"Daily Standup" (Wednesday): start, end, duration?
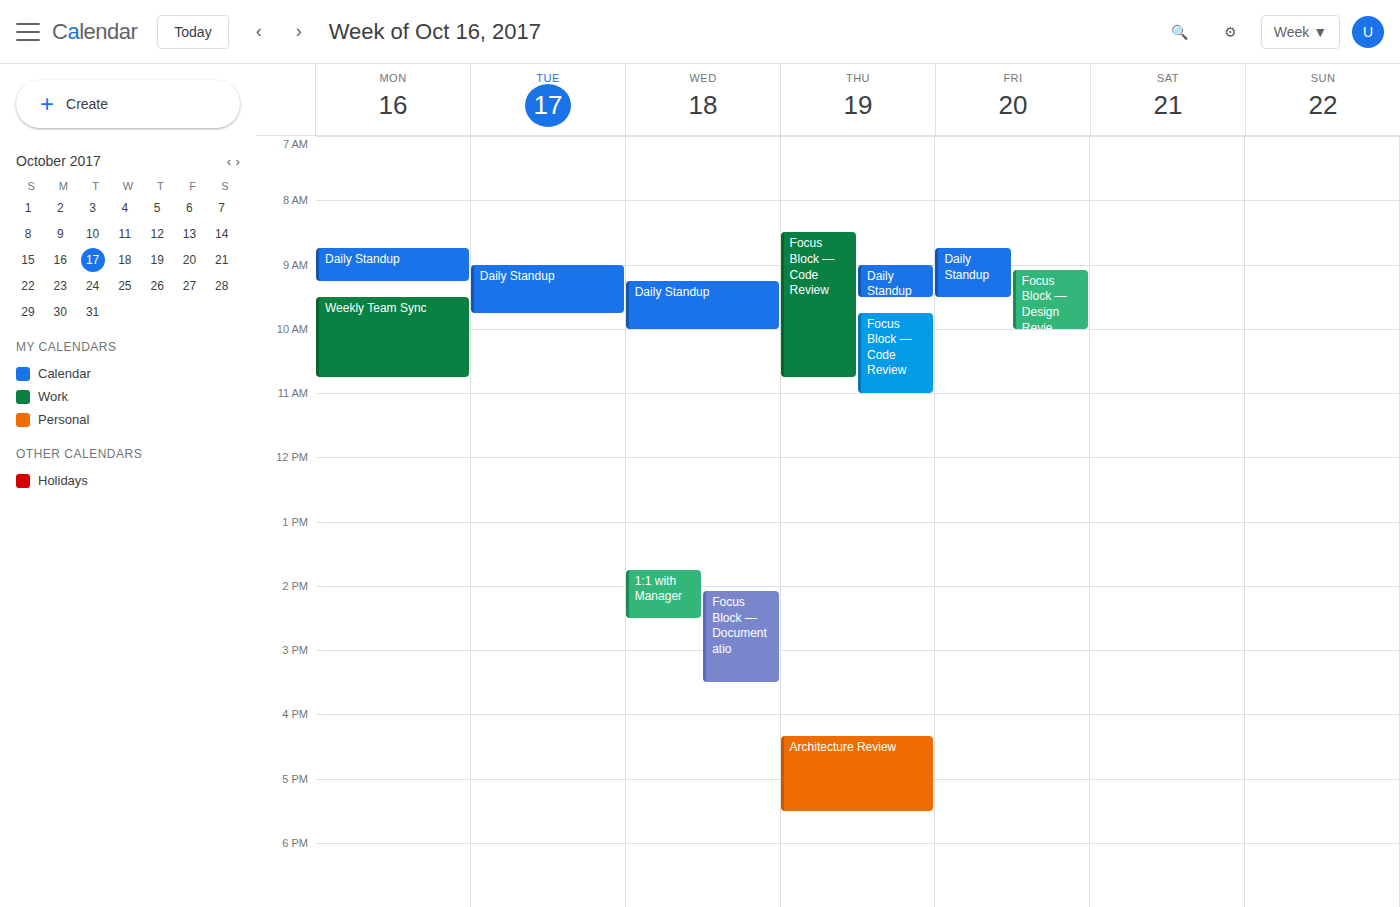
9:15 AM to 10:00 AM, 45 minutes